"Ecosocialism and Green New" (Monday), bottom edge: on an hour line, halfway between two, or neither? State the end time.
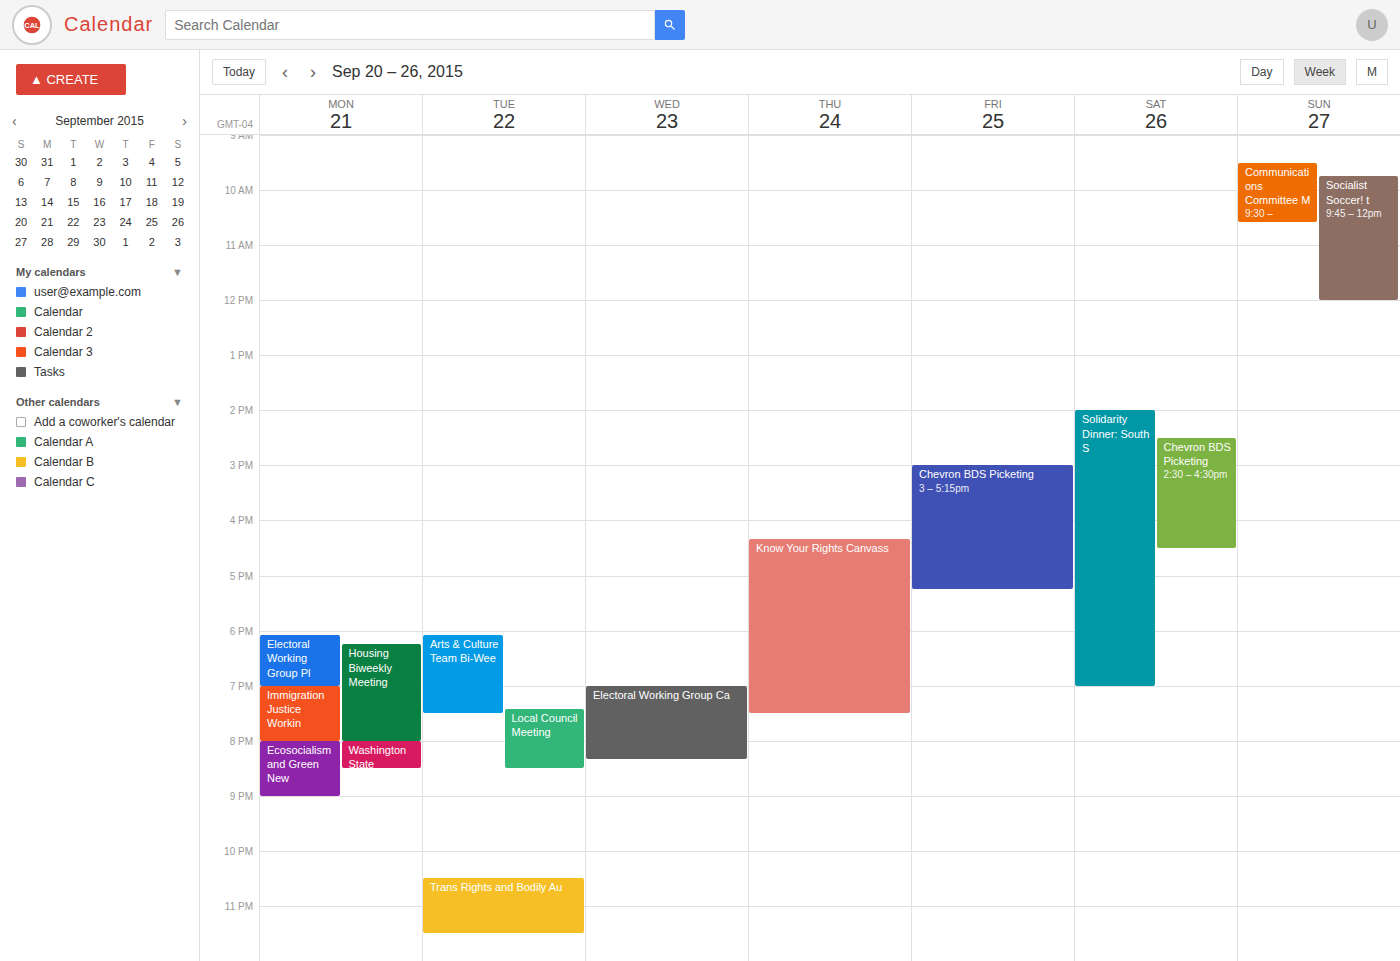
9:00 PM -- exactly on the 9 PM line.